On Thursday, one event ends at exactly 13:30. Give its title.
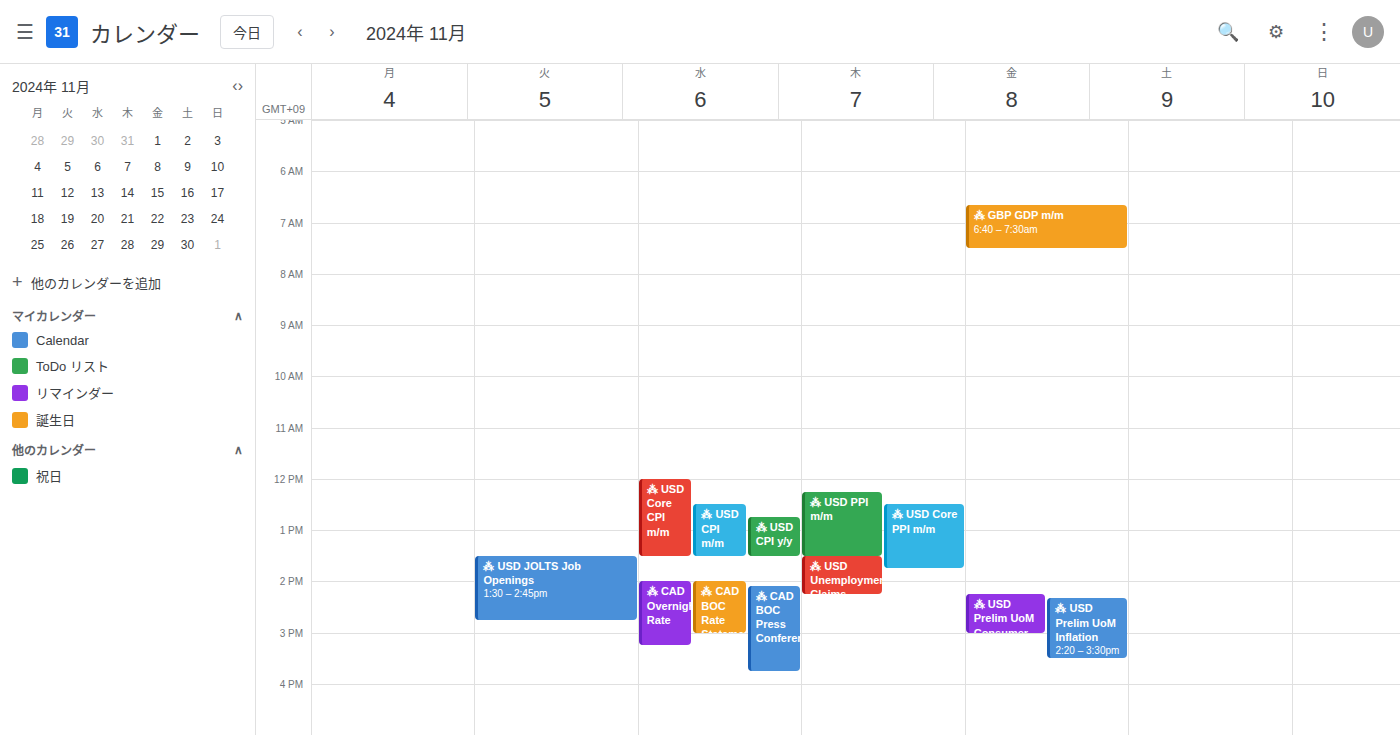
"⁂ USD PPI m/m"